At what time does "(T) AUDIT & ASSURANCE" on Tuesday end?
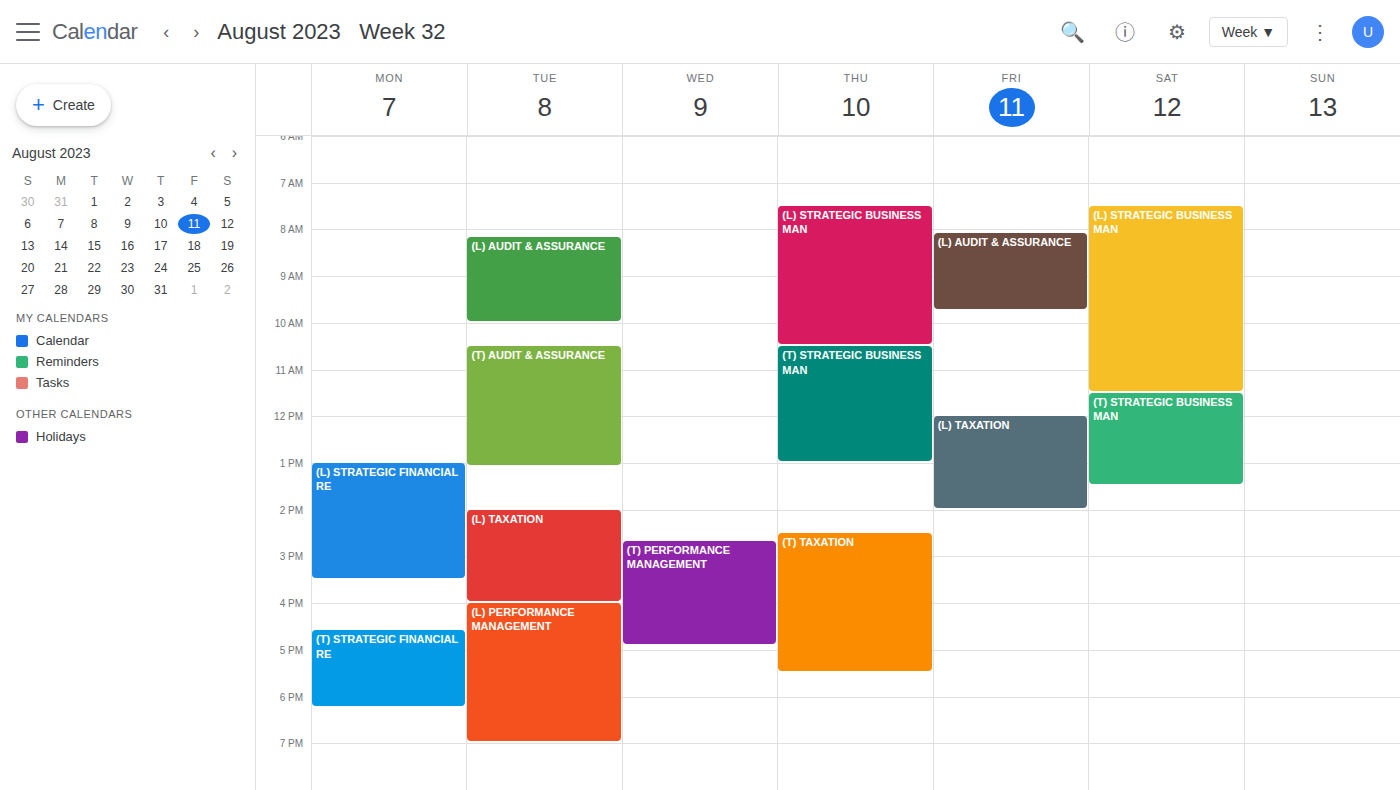
1:05 PM